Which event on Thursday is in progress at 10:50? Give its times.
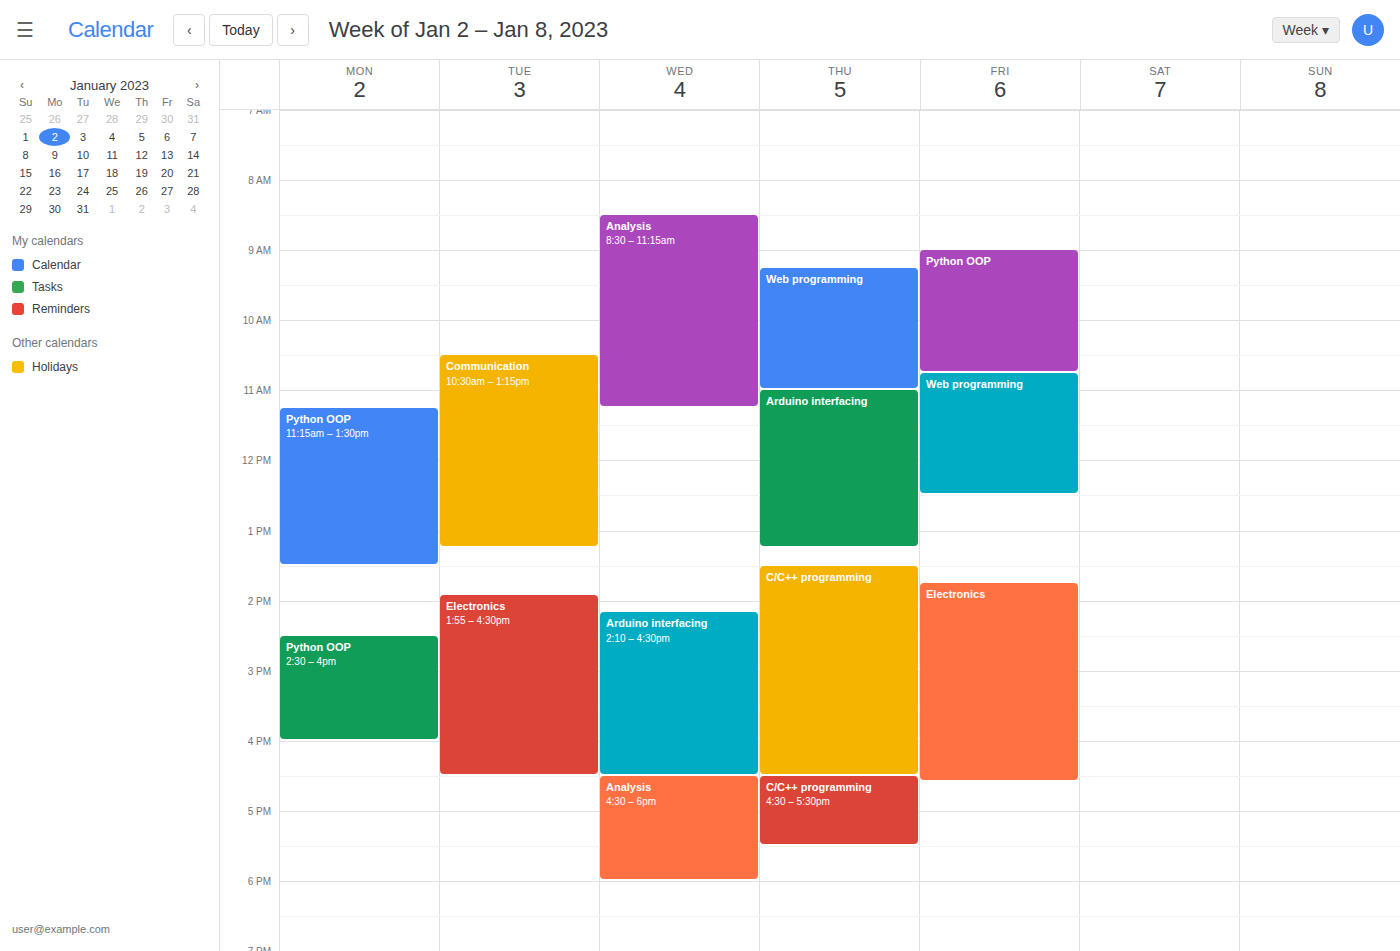
"Web programming", 09:15 to 11:00